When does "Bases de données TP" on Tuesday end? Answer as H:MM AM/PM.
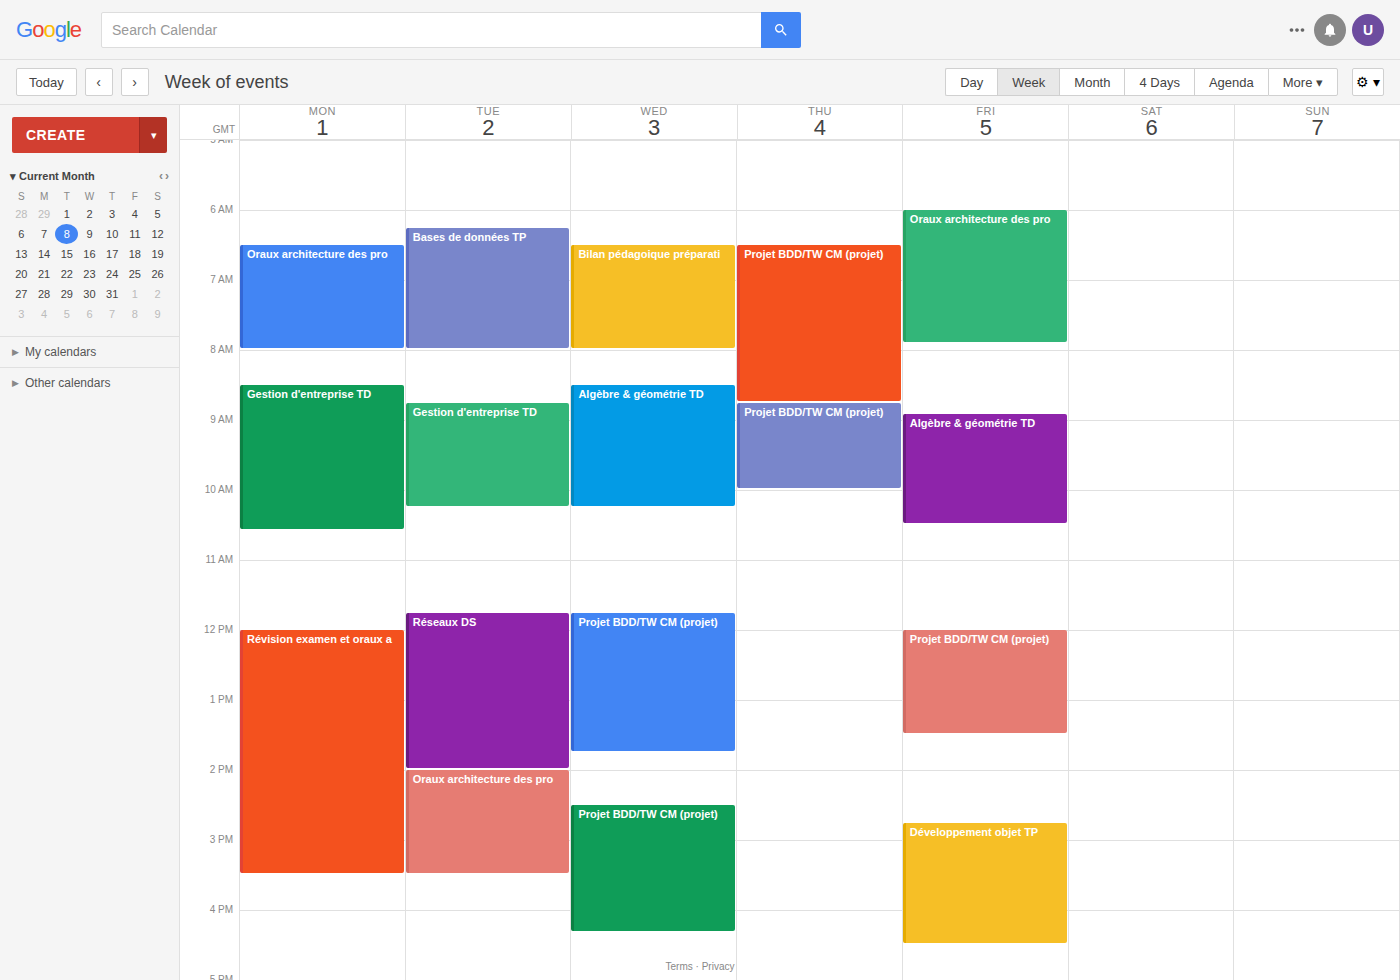
8:00 AM